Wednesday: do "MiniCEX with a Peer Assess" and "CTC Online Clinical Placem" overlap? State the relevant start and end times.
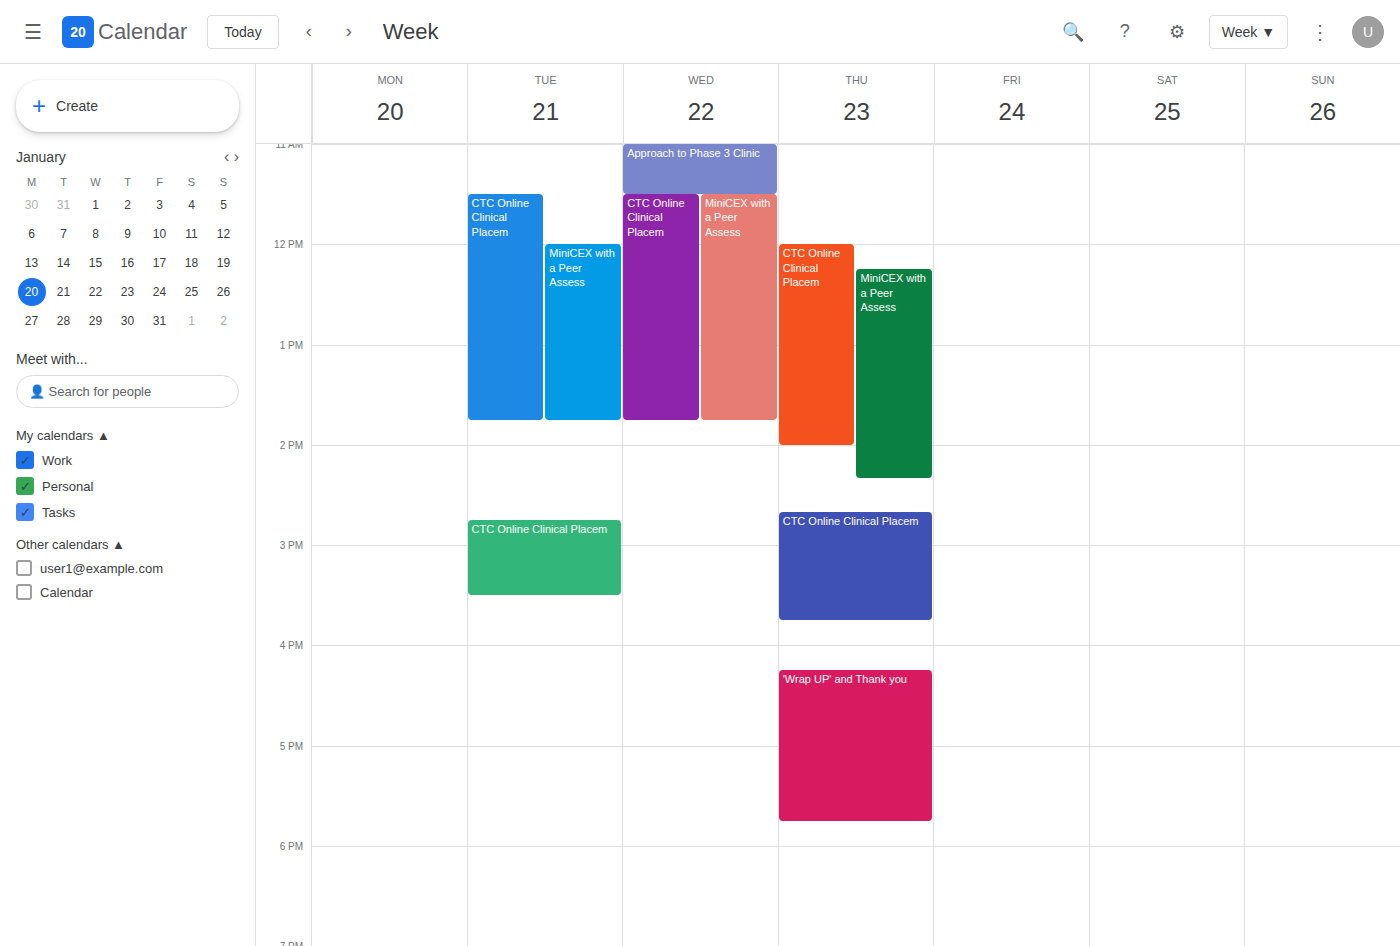
"CTC Online Clinical Placem" runs 11:30 AM to 1:45 PM, inside "MiniCEX with a Peer Assess" -- they overlap.